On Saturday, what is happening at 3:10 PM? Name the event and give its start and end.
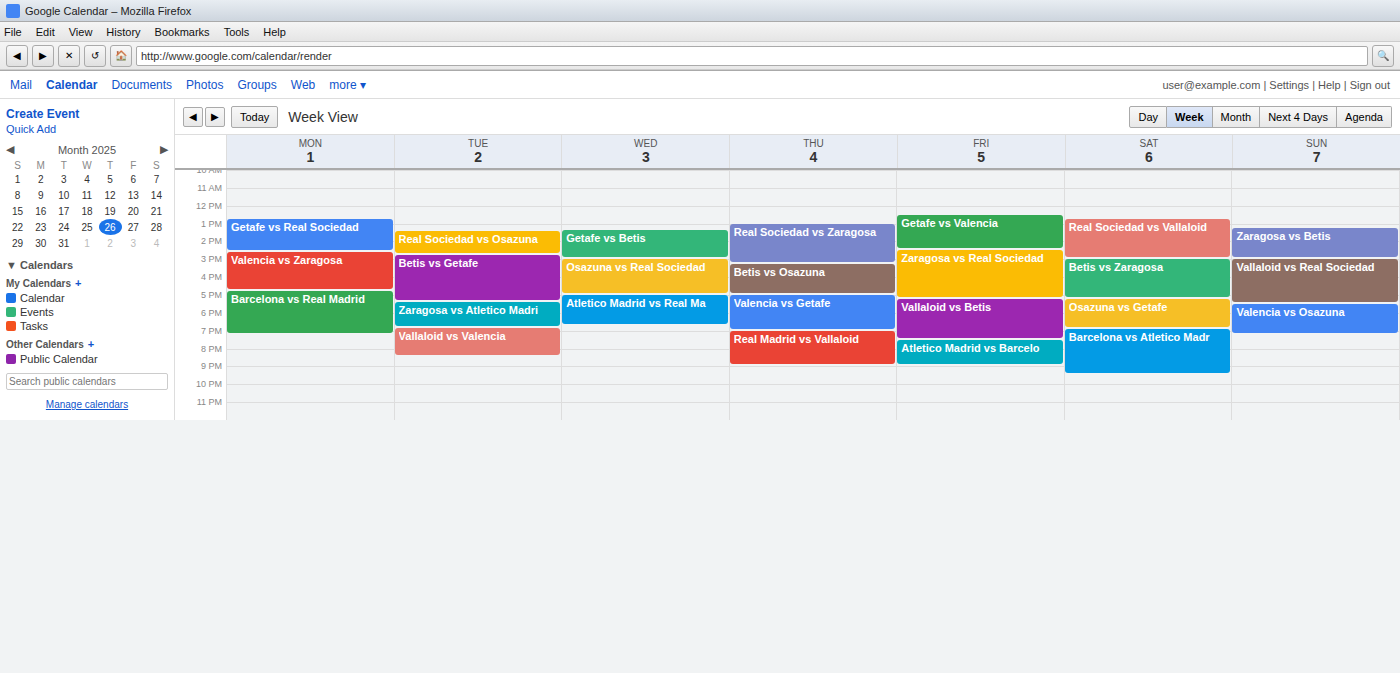
"Betis vs Zaragosa", 3:00 PM to 5:15 PM